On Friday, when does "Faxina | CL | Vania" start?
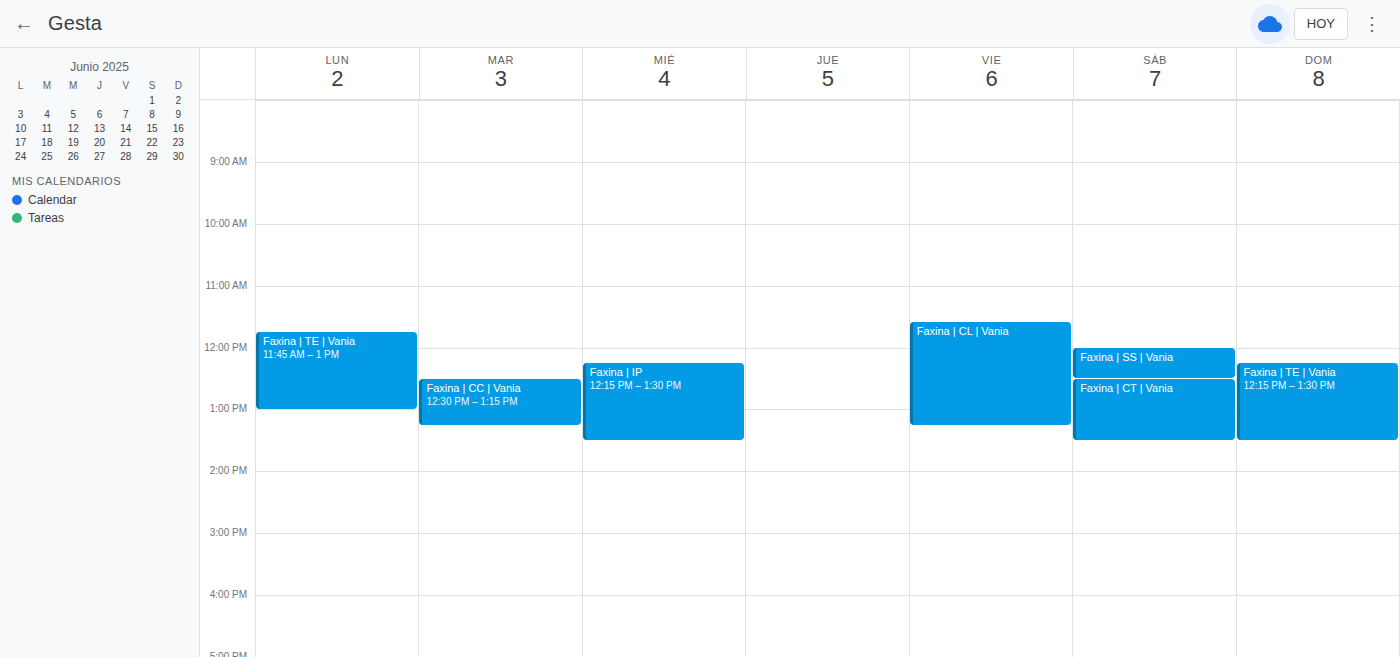
11:35 AM